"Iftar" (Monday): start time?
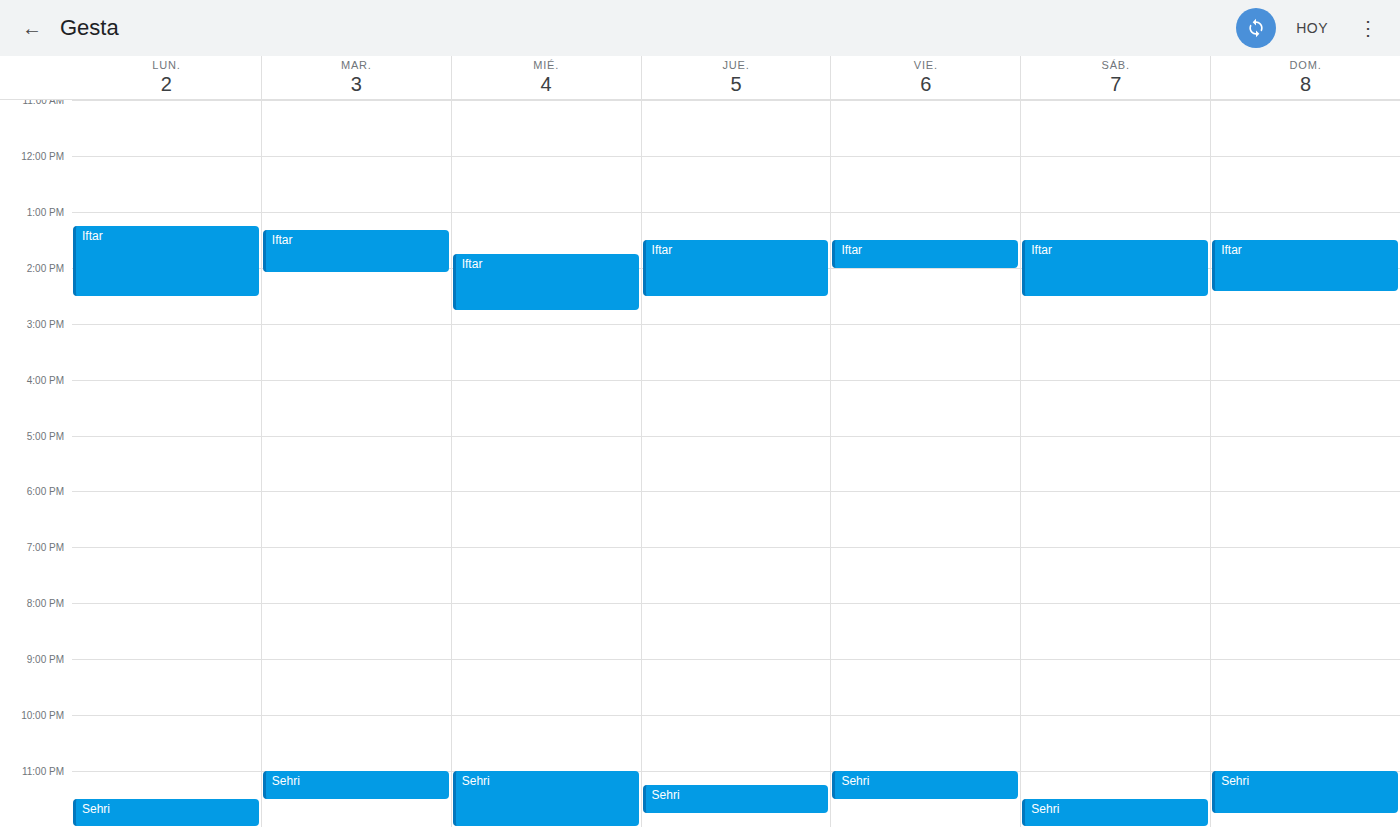
1:15 PM